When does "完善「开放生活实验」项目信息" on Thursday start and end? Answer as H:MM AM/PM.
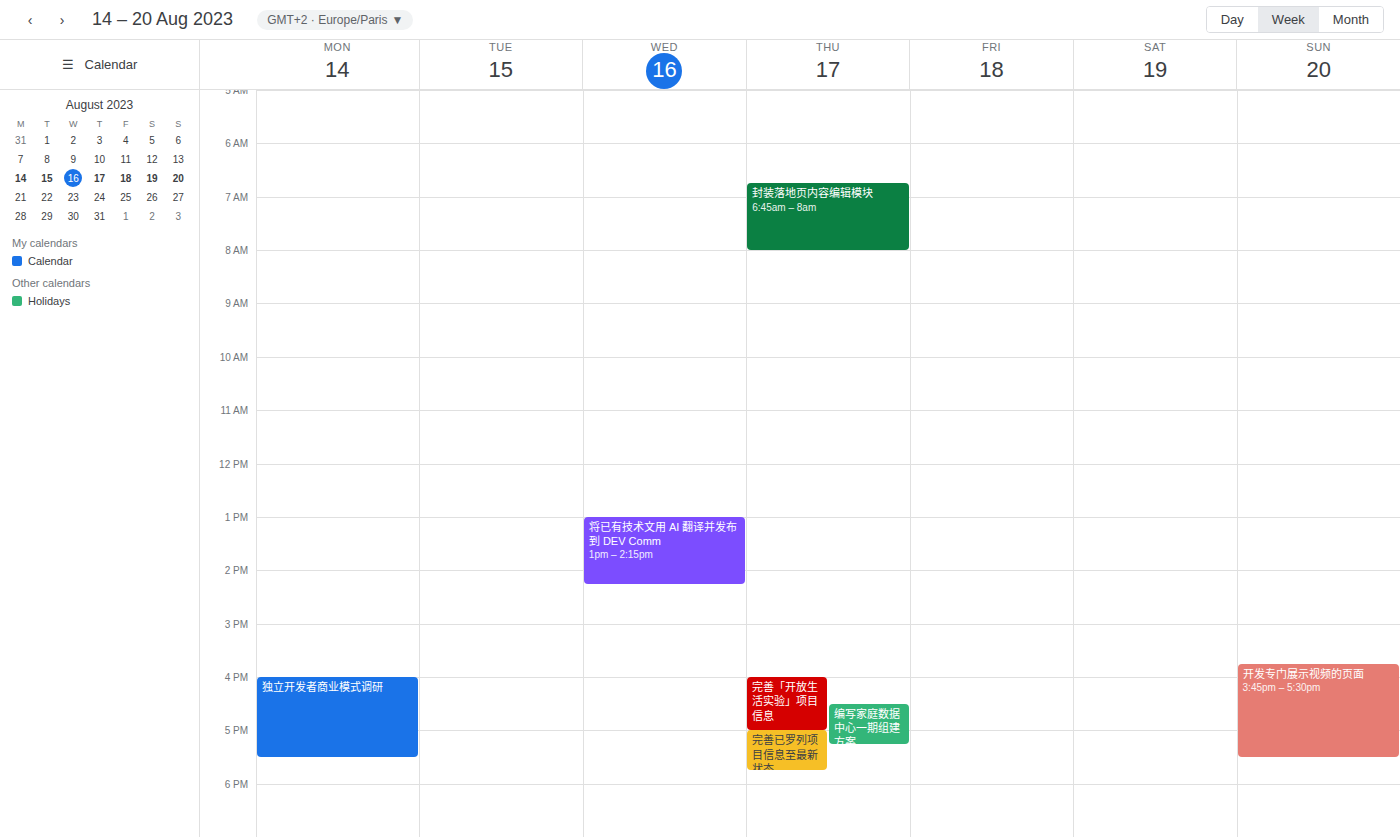
4:00 PM to 5:00 PM